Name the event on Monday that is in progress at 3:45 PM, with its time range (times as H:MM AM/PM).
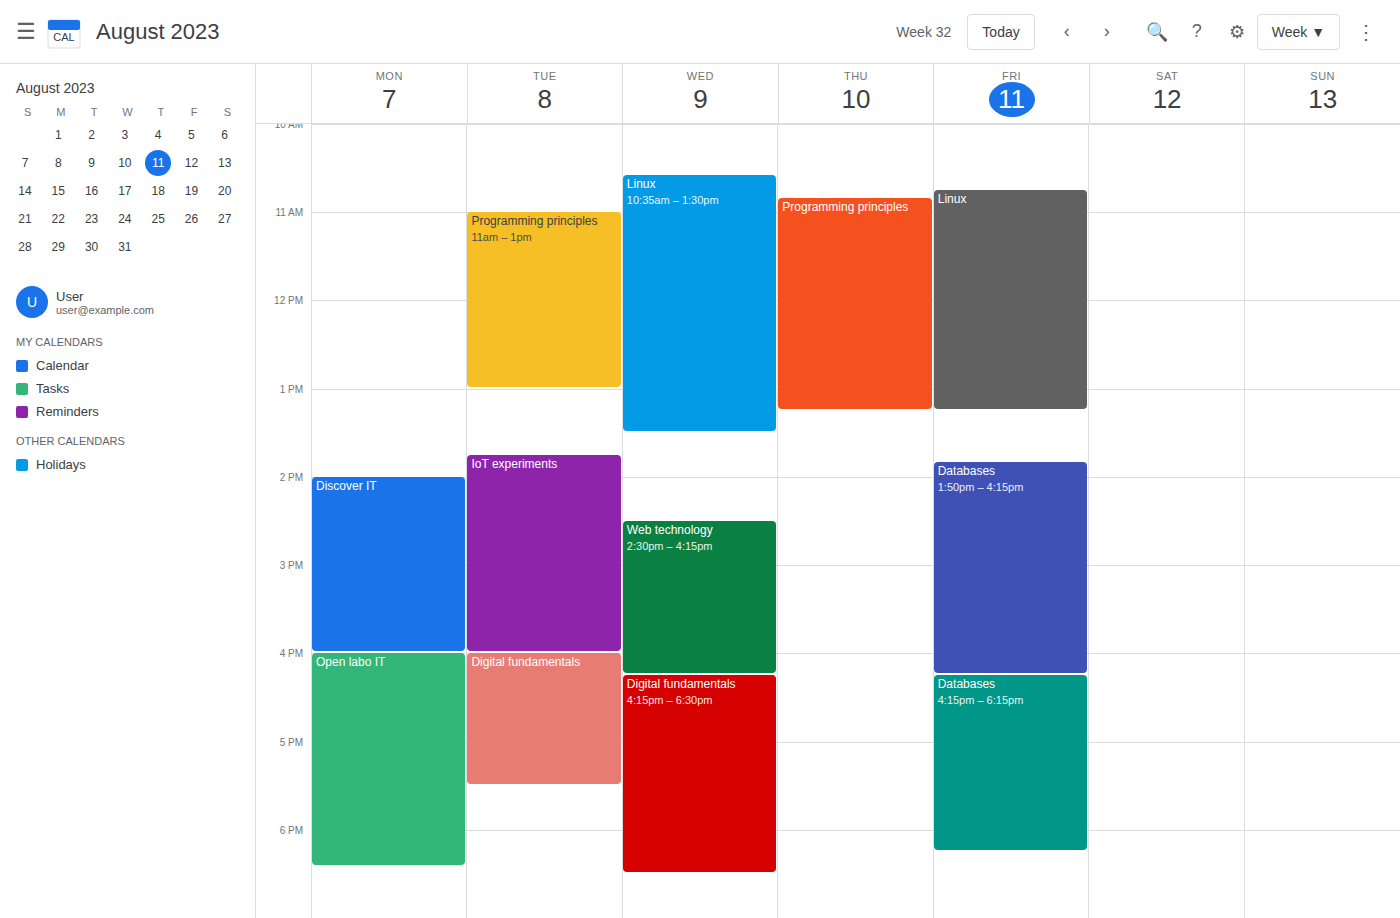
"Discover IT", 2:00 PM to 4:00 PM